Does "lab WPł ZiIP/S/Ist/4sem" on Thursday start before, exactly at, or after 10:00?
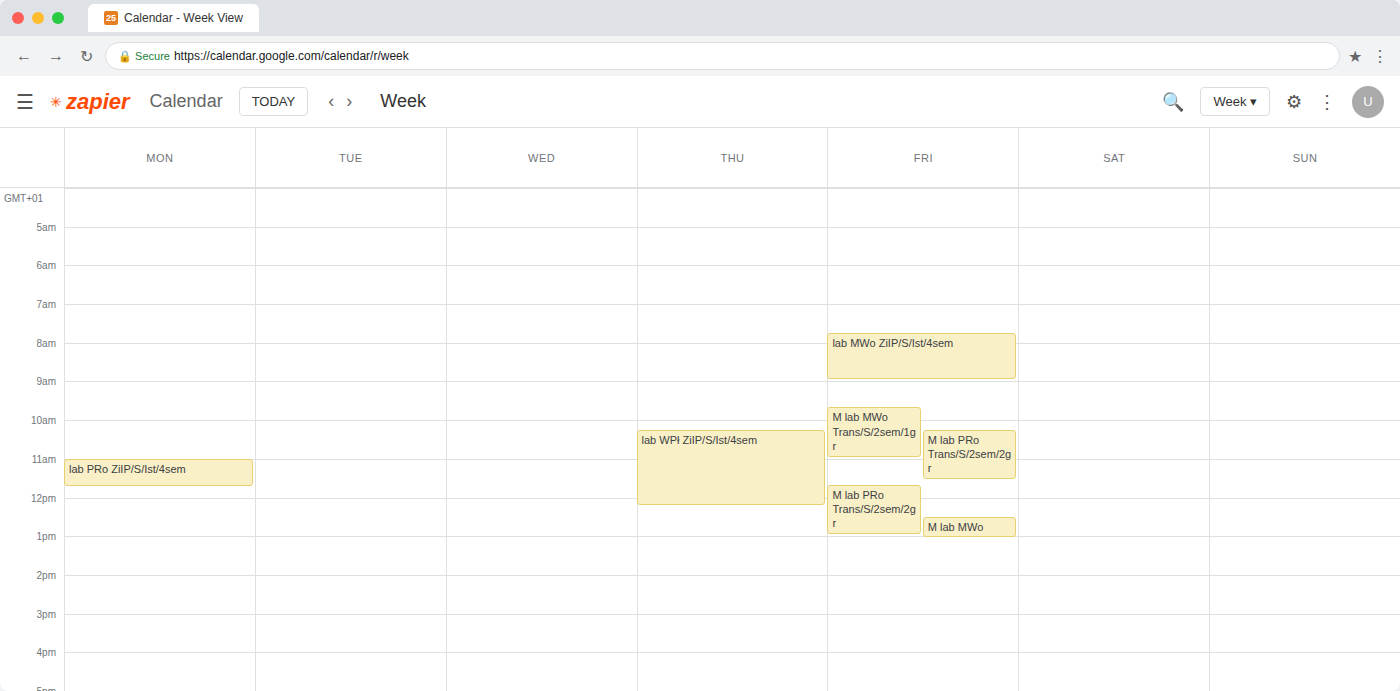
10:15 -- after 10:00, 15 minutes below the 10:00 line.